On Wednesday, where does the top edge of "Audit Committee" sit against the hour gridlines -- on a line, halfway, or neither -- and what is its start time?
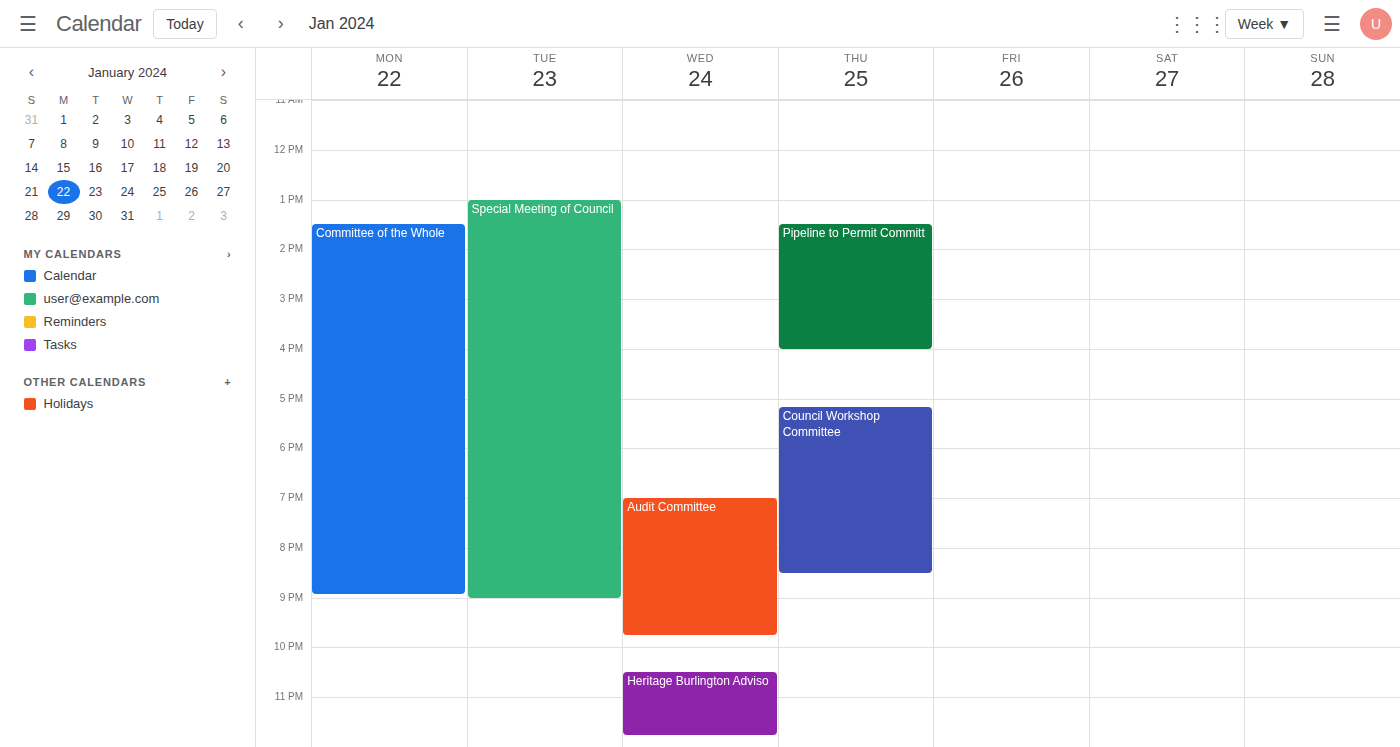
7:00 PM -- exactly on the 7 PM line.